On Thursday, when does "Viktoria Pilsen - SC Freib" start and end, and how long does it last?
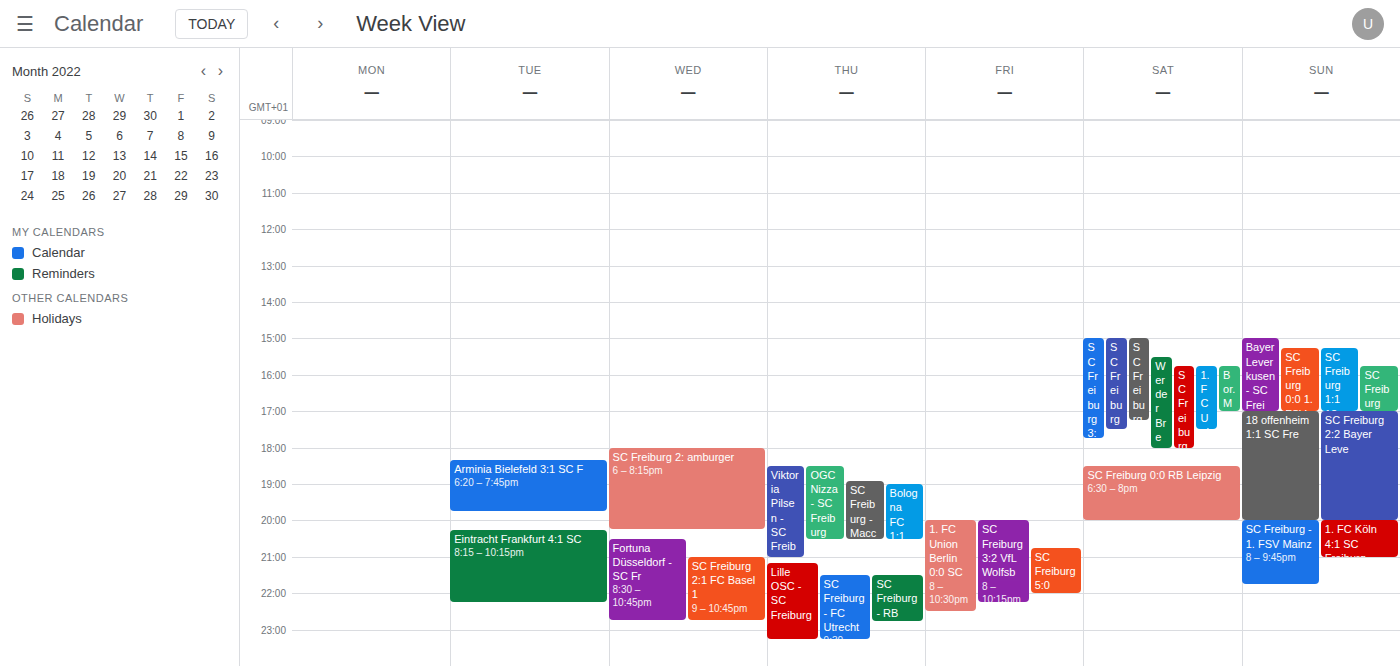
6:30 PM to 9:00 PM, 2 hours 30 minutes